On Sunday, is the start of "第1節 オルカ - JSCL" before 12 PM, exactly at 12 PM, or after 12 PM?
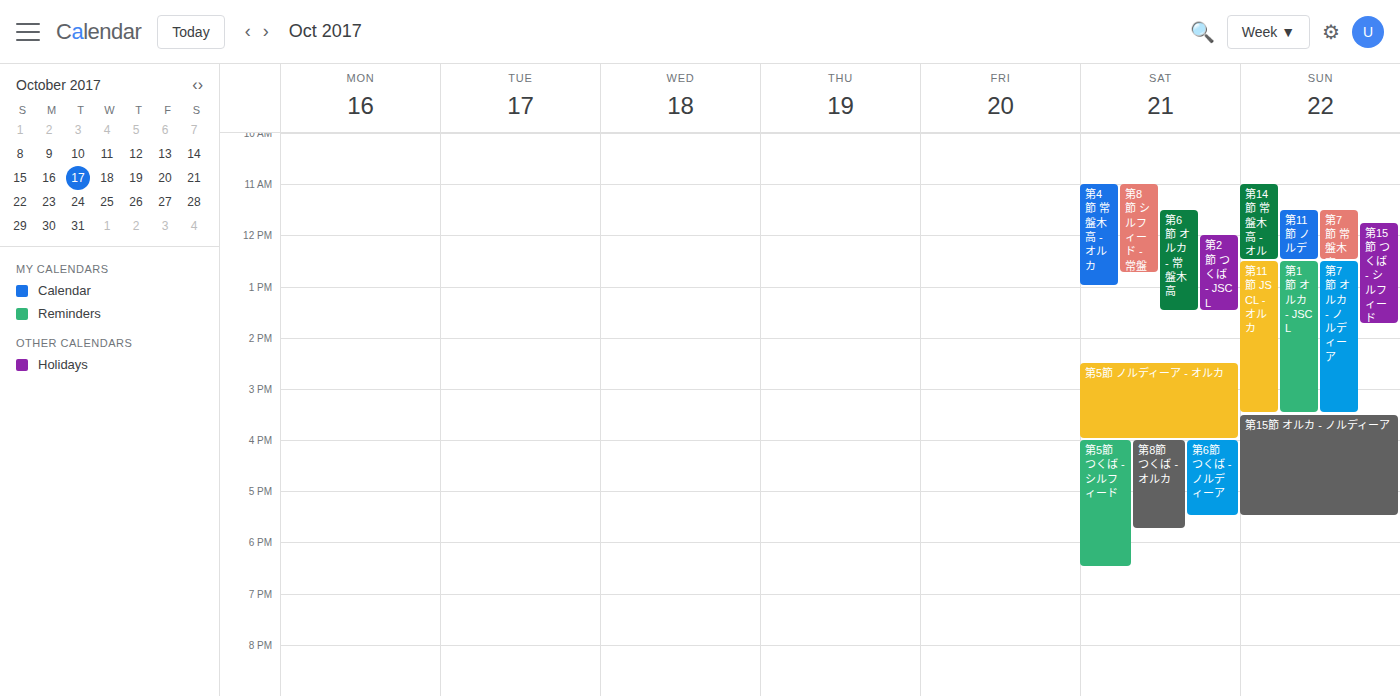
12:30 PM -- after 12 PM, 30 minutes below the 12 PM line.